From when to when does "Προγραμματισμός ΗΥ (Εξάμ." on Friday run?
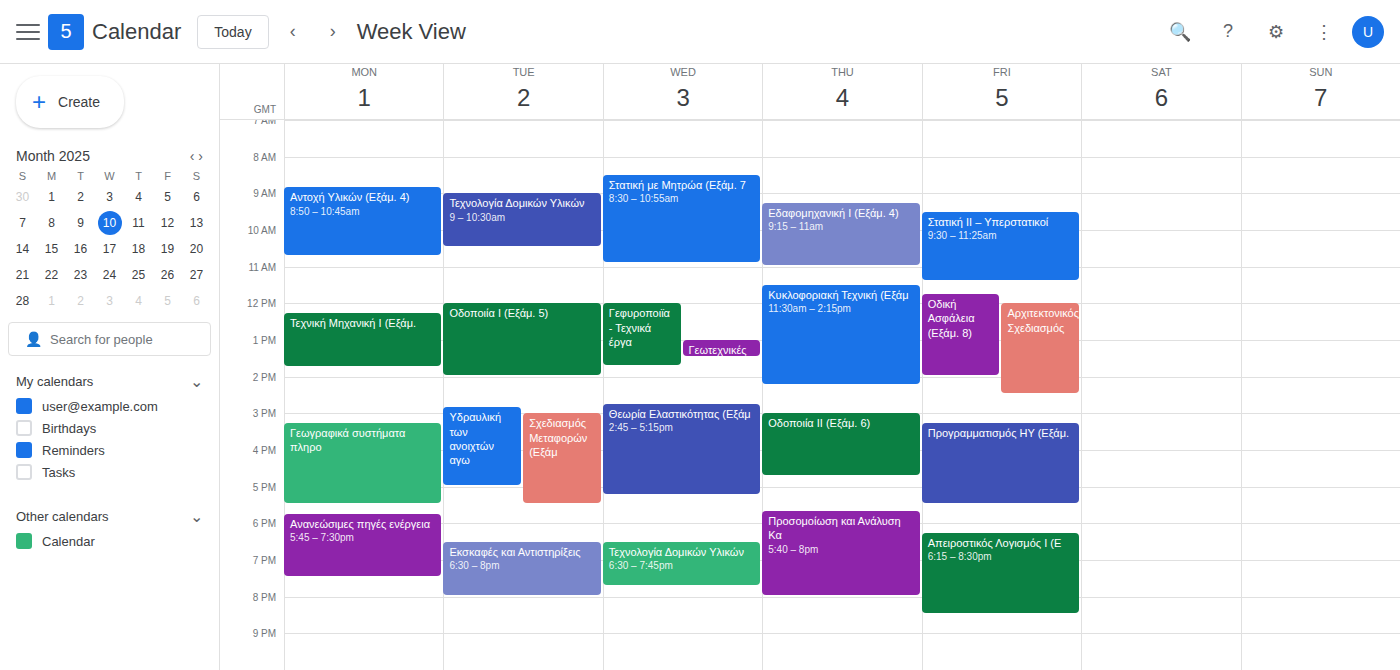
3:15 PM to 5:30 PM